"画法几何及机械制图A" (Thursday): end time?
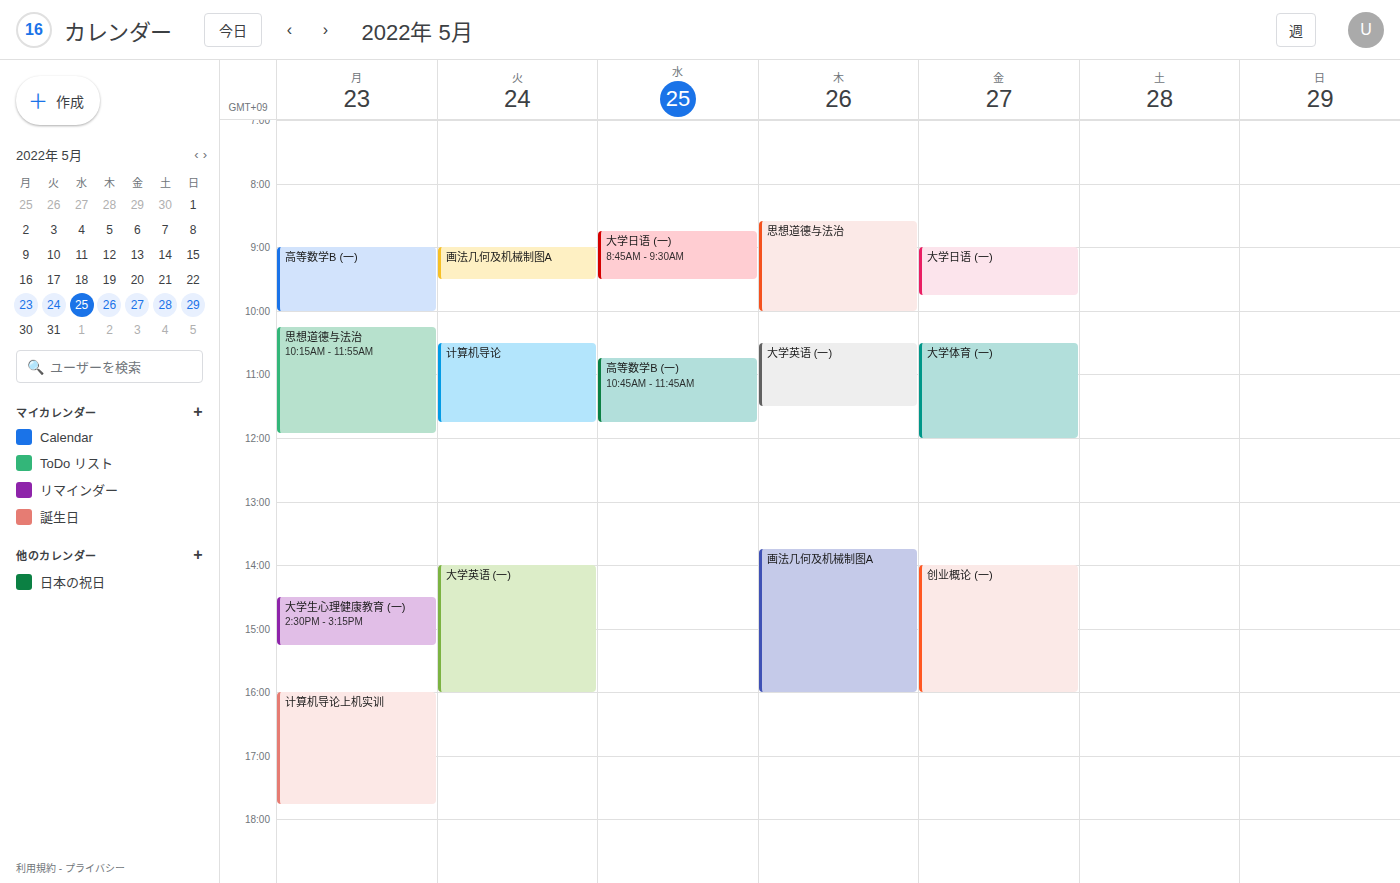
4:00 PM